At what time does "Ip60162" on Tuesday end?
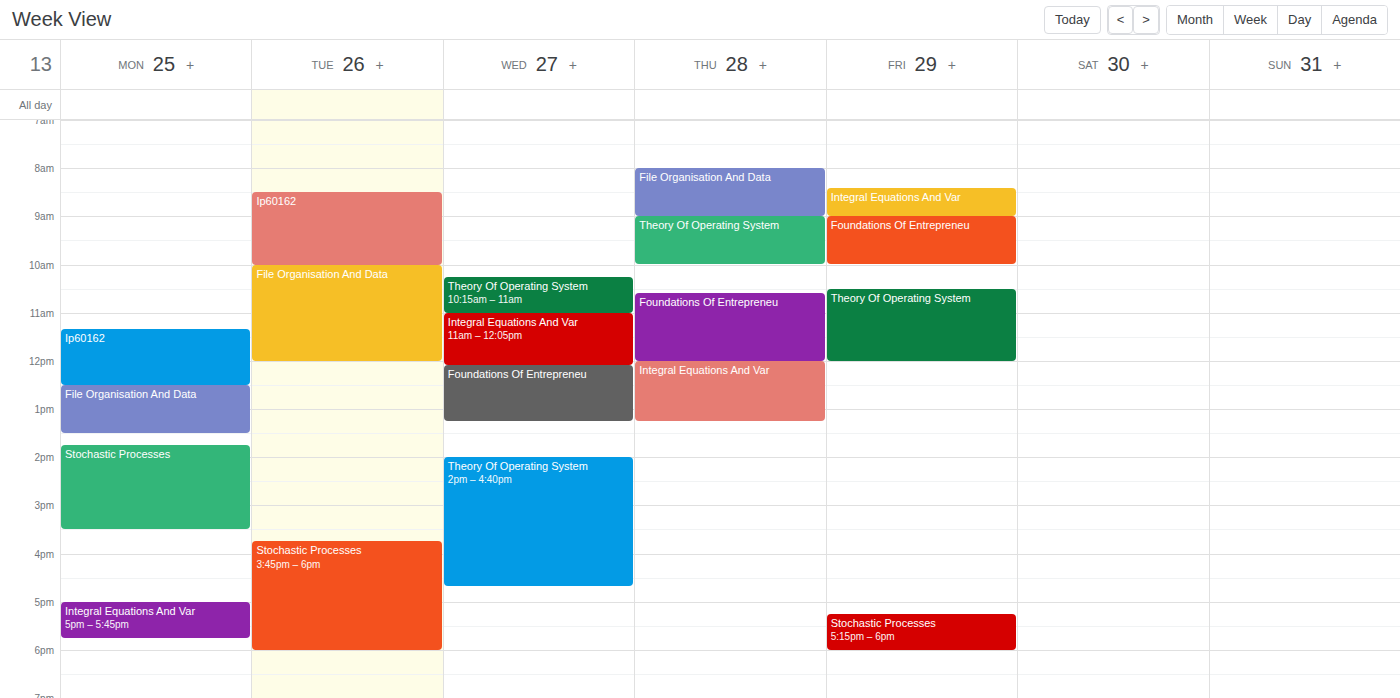
10:00